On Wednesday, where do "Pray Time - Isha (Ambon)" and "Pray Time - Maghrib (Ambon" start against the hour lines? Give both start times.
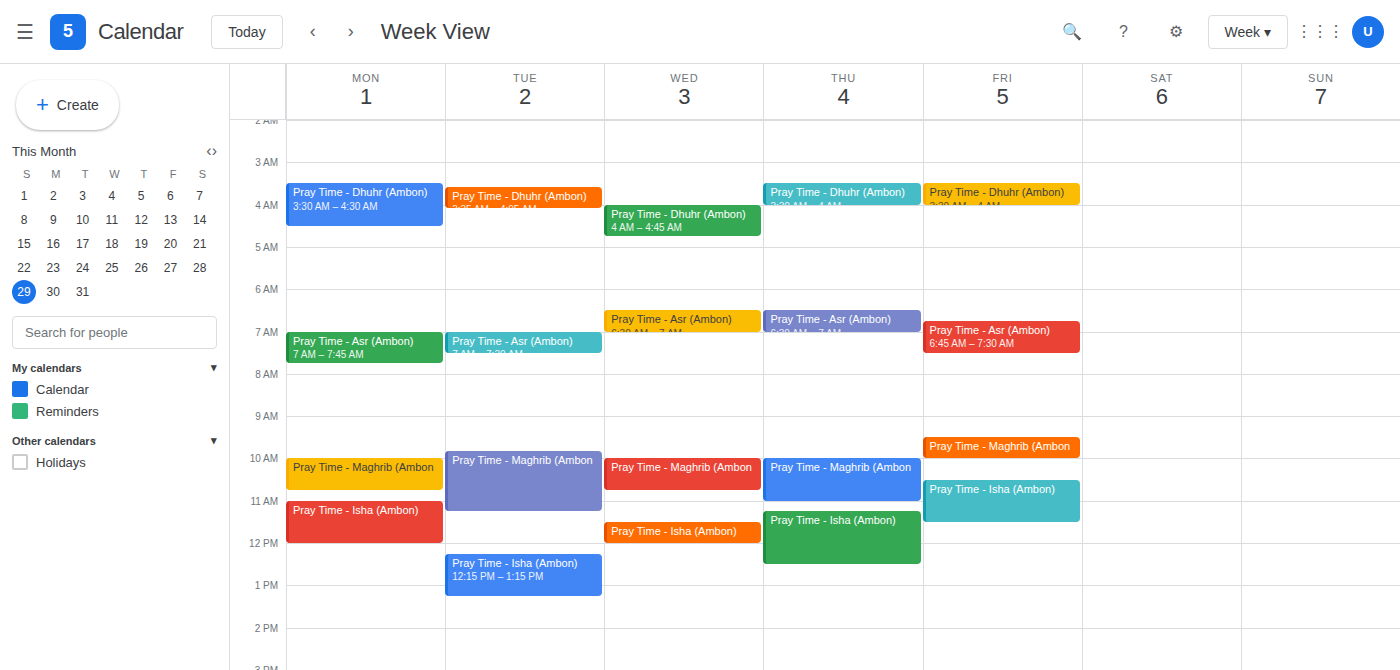
"Pray Time - Isha (Ambon)": 11:30 AM, halfway between the 11 AM and 12 PM lines. "Pray Time - Maghrib (Ambon": 10:00 AM, exactly on the 10 AM line.